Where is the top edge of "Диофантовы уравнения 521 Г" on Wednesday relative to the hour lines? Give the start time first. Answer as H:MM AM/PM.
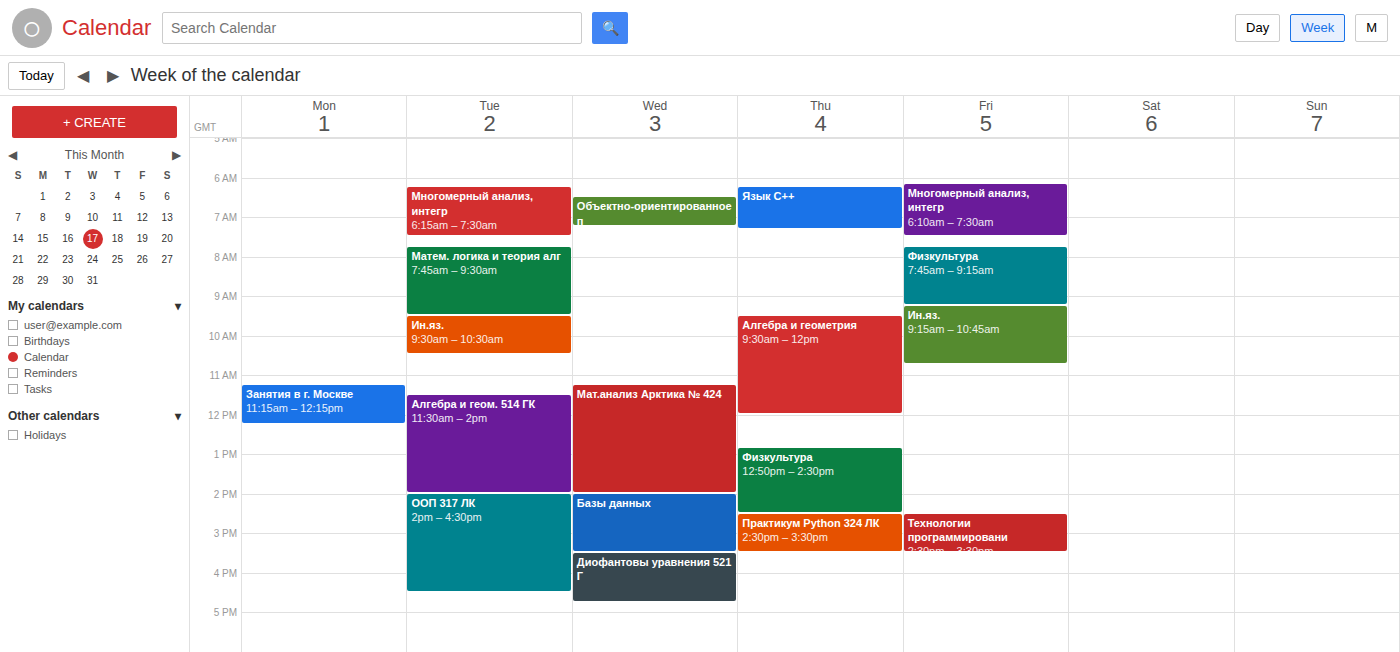
3:30 PM -- halfway between the 3 PM and 4 PM lines.